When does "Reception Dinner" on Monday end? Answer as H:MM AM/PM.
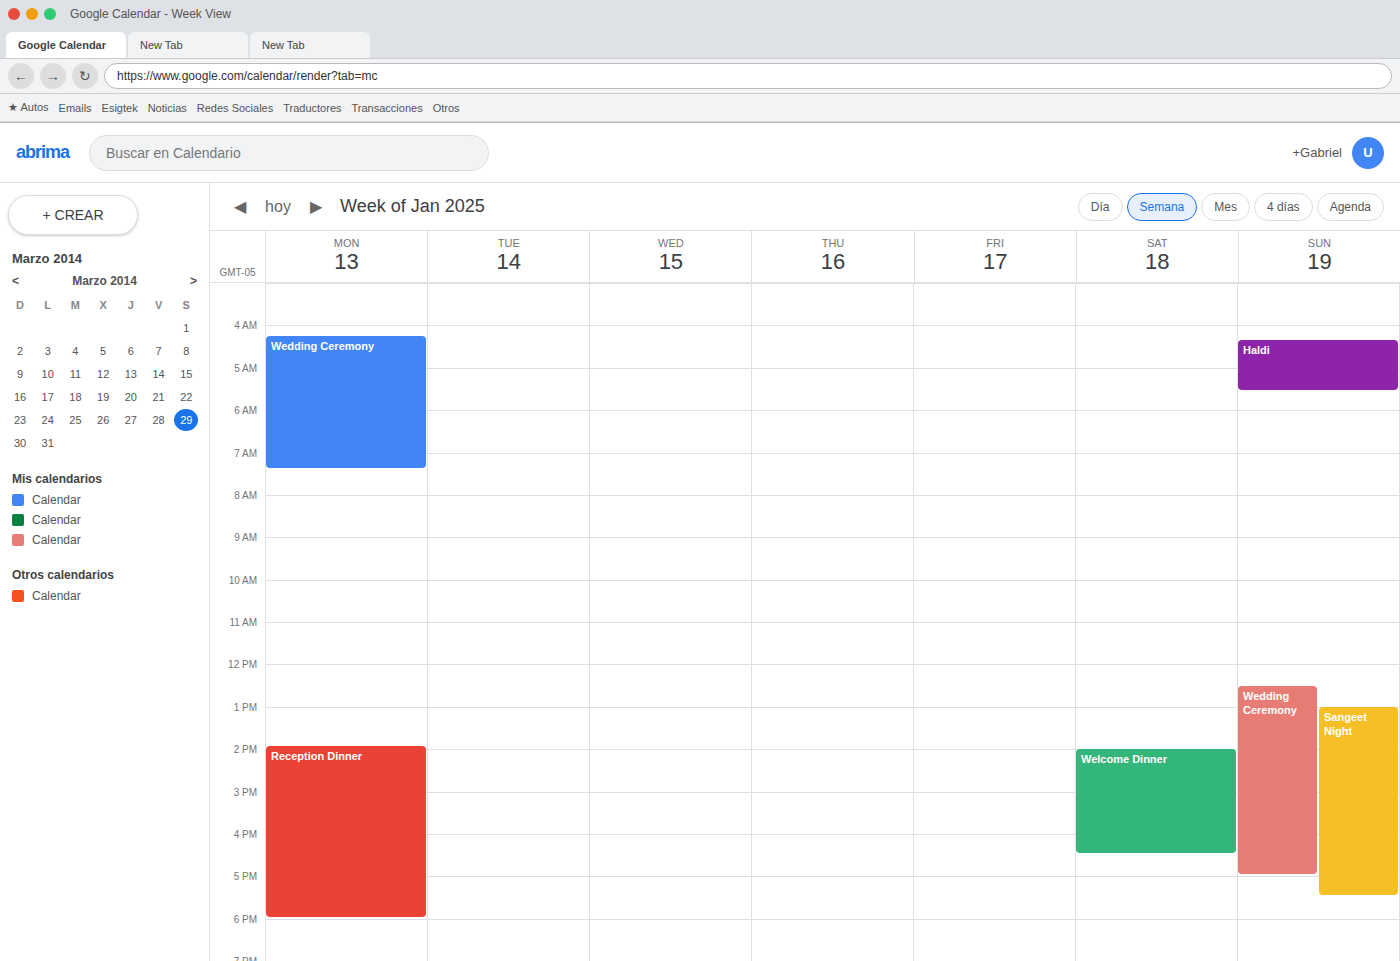
6:00 PM